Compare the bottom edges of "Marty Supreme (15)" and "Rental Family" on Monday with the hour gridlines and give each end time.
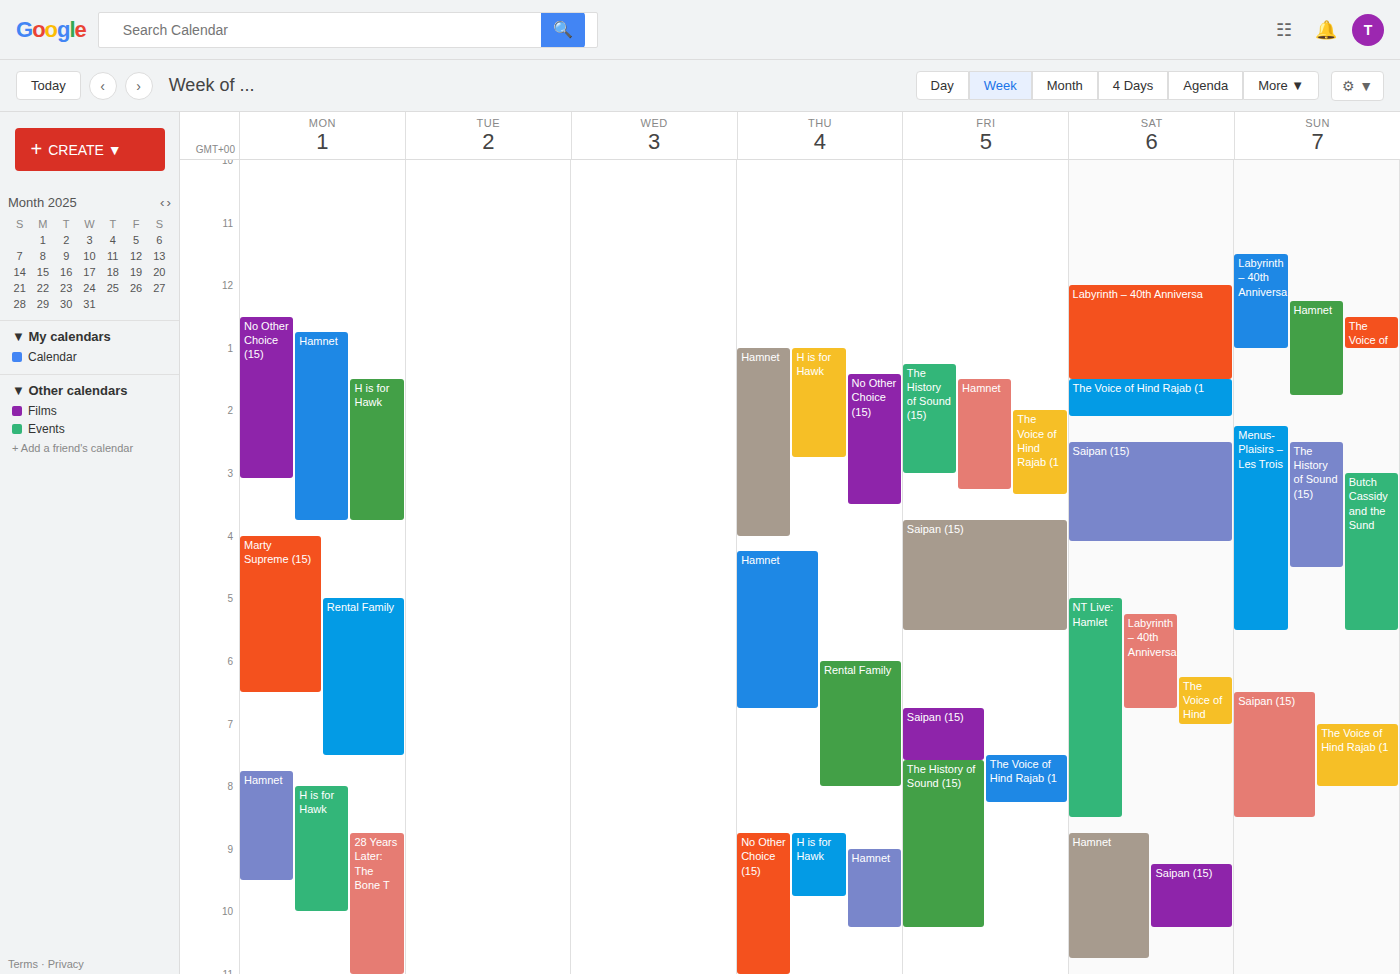
"Marty Supreme (15)": 18:30, halfway between the 18:00 and 19:00 lines. "Rental Family": 19:30, halfway between the 19:00 and 20:00 lines.